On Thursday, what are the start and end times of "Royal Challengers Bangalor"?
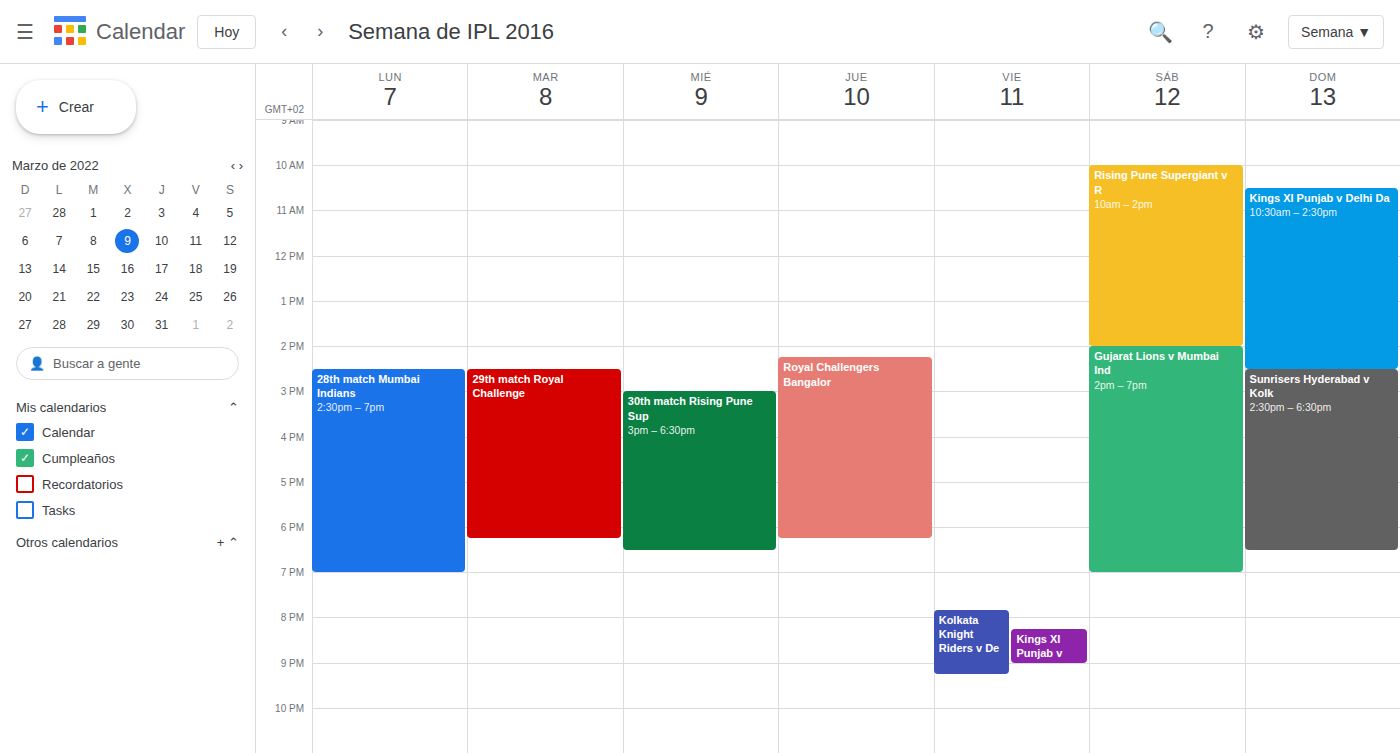
2:15 PM to 6:15 PM